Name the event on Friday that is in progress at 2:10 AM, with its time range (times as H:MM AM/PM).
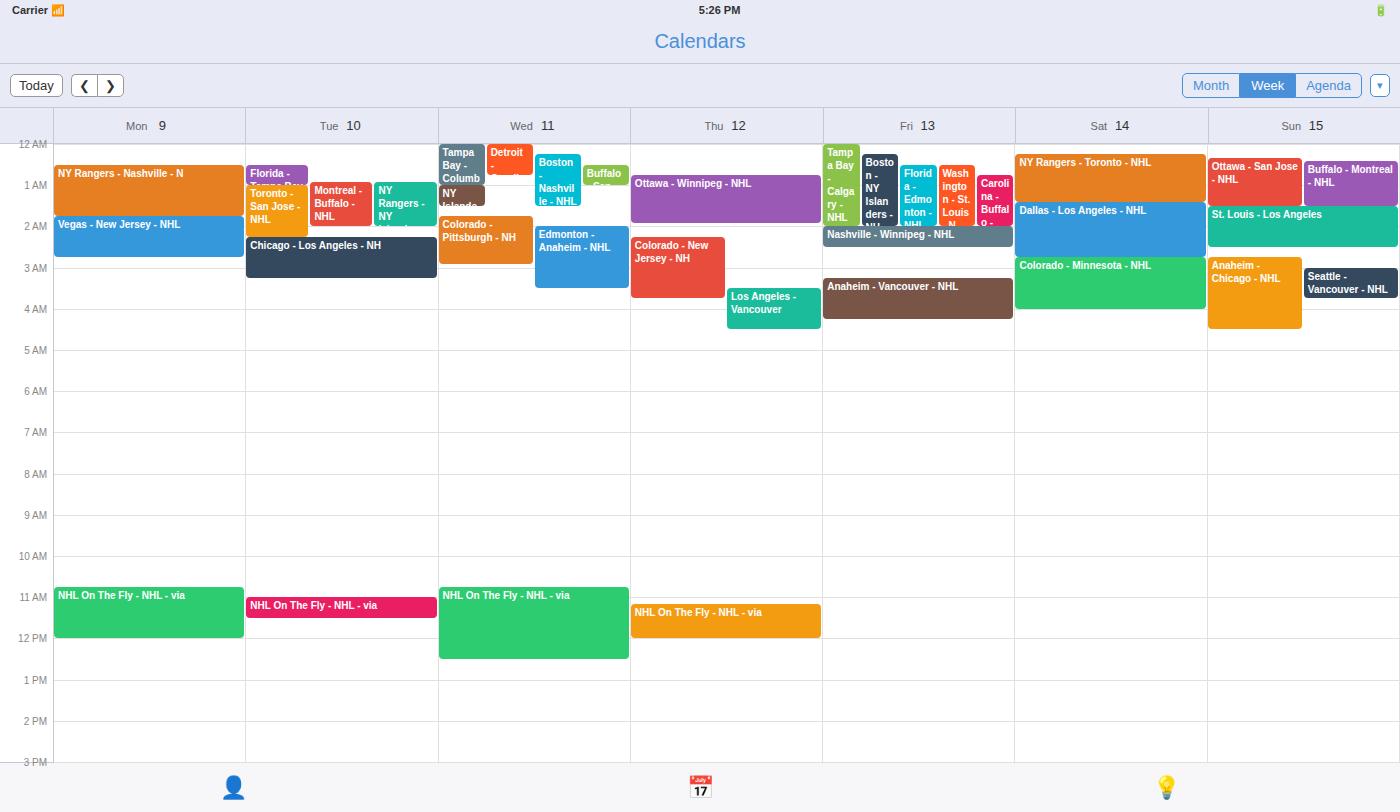
"Nashville - Winnipeg - NHL", 2:00 AM to 2:30 AM